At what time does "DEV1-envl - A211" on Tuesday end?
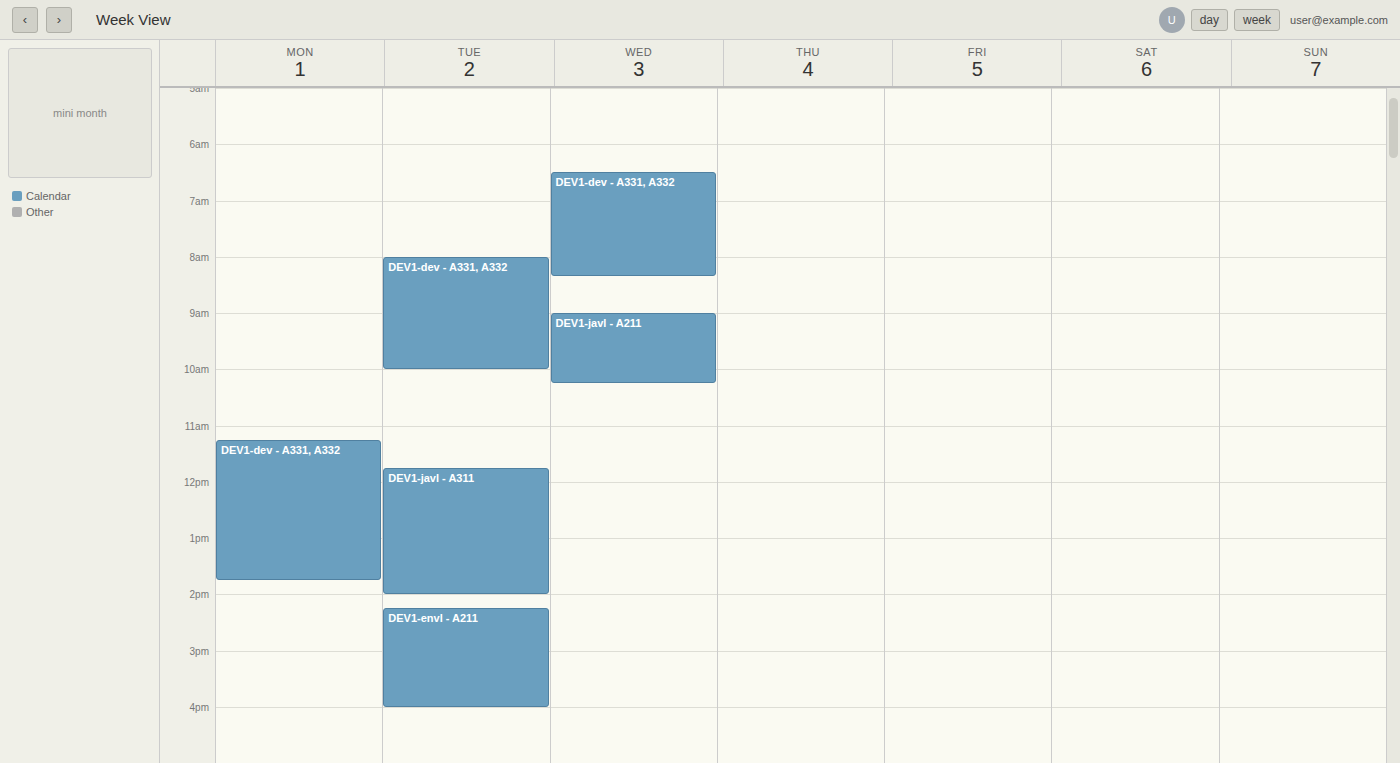
4:00 PM